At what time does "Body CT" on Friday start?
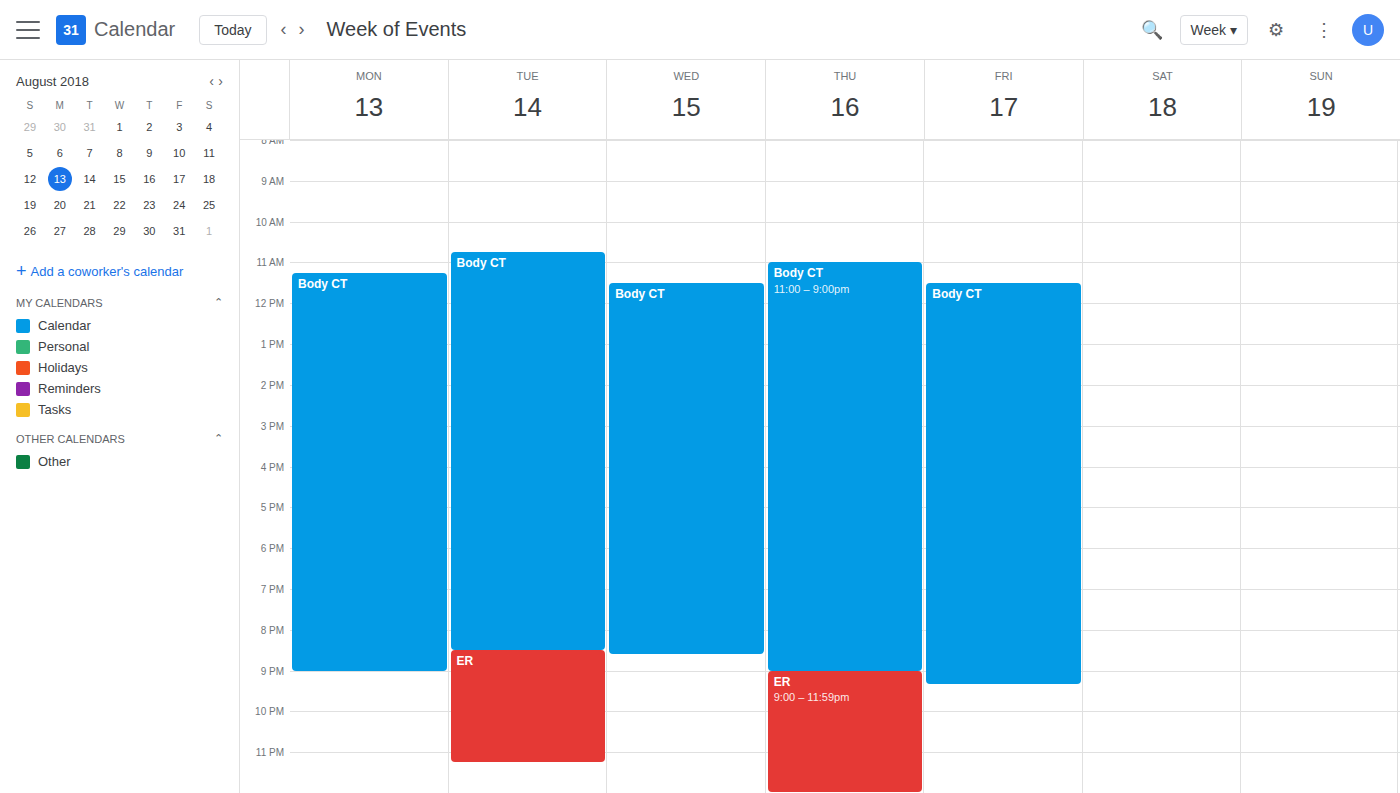
11:30 AM